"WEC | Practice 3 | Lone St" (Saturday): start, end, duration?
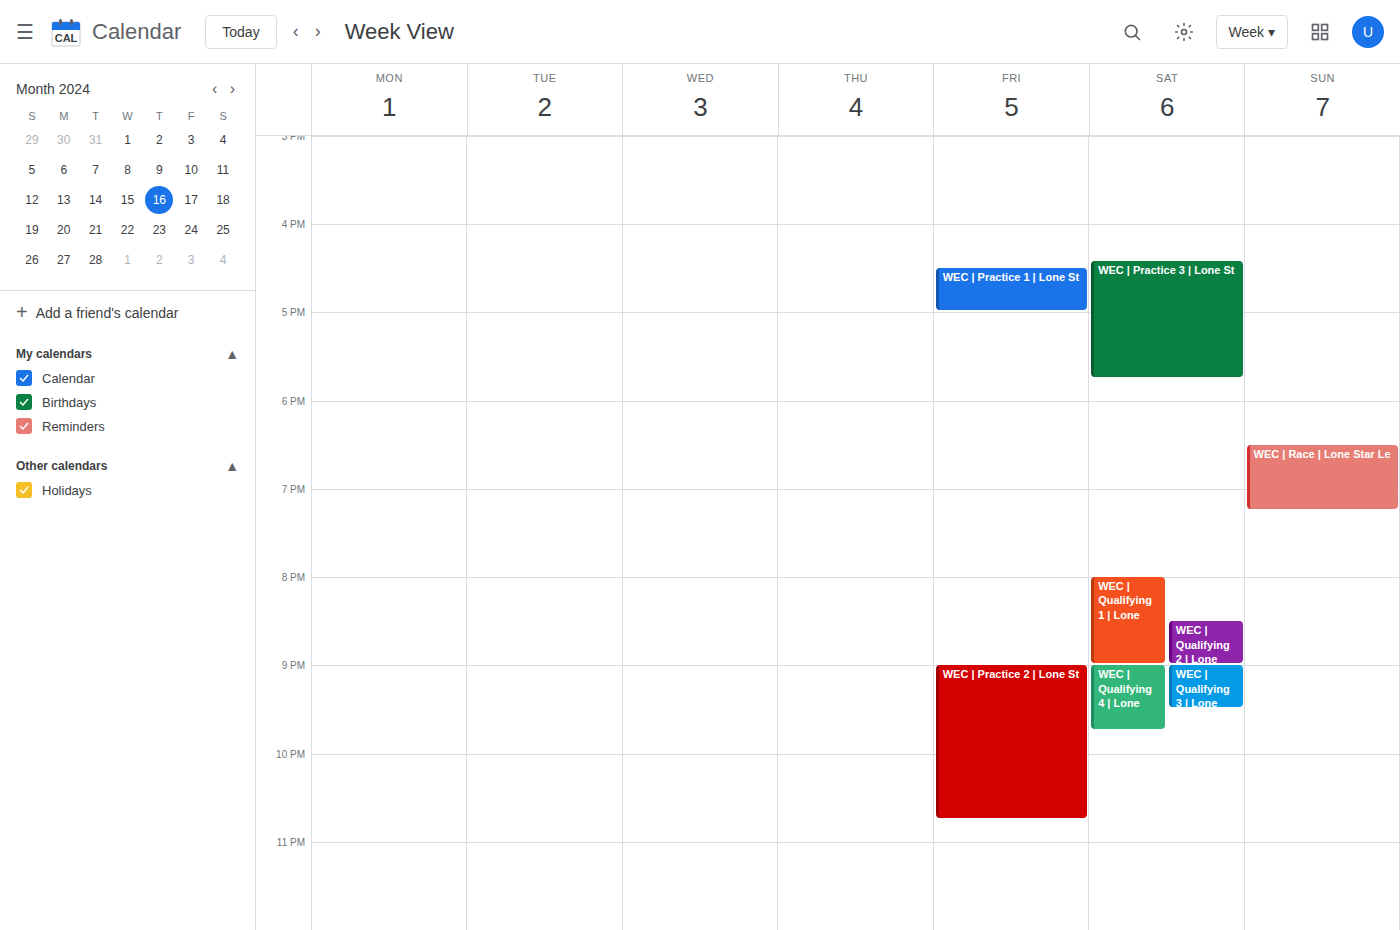
4:25 PM to 5:45 PM, 1 hour 20 minutes